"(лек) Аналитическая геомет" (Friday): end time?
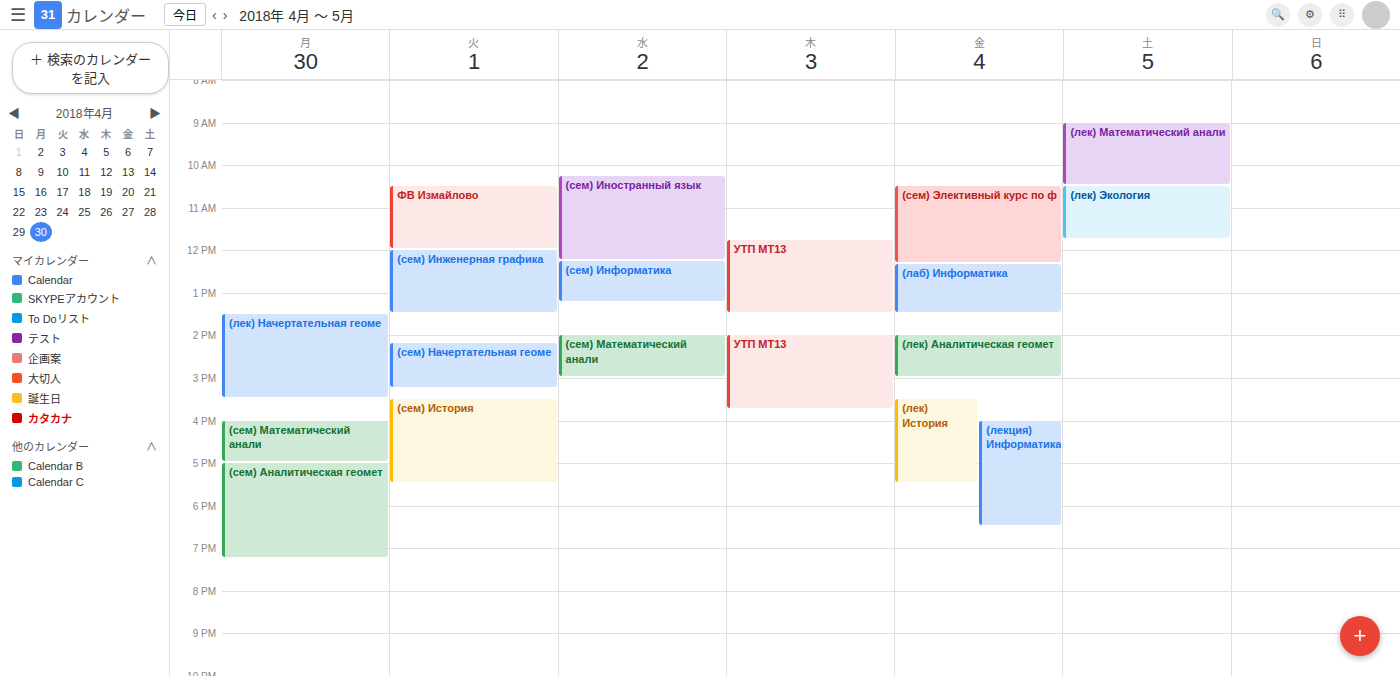
3:00 PM